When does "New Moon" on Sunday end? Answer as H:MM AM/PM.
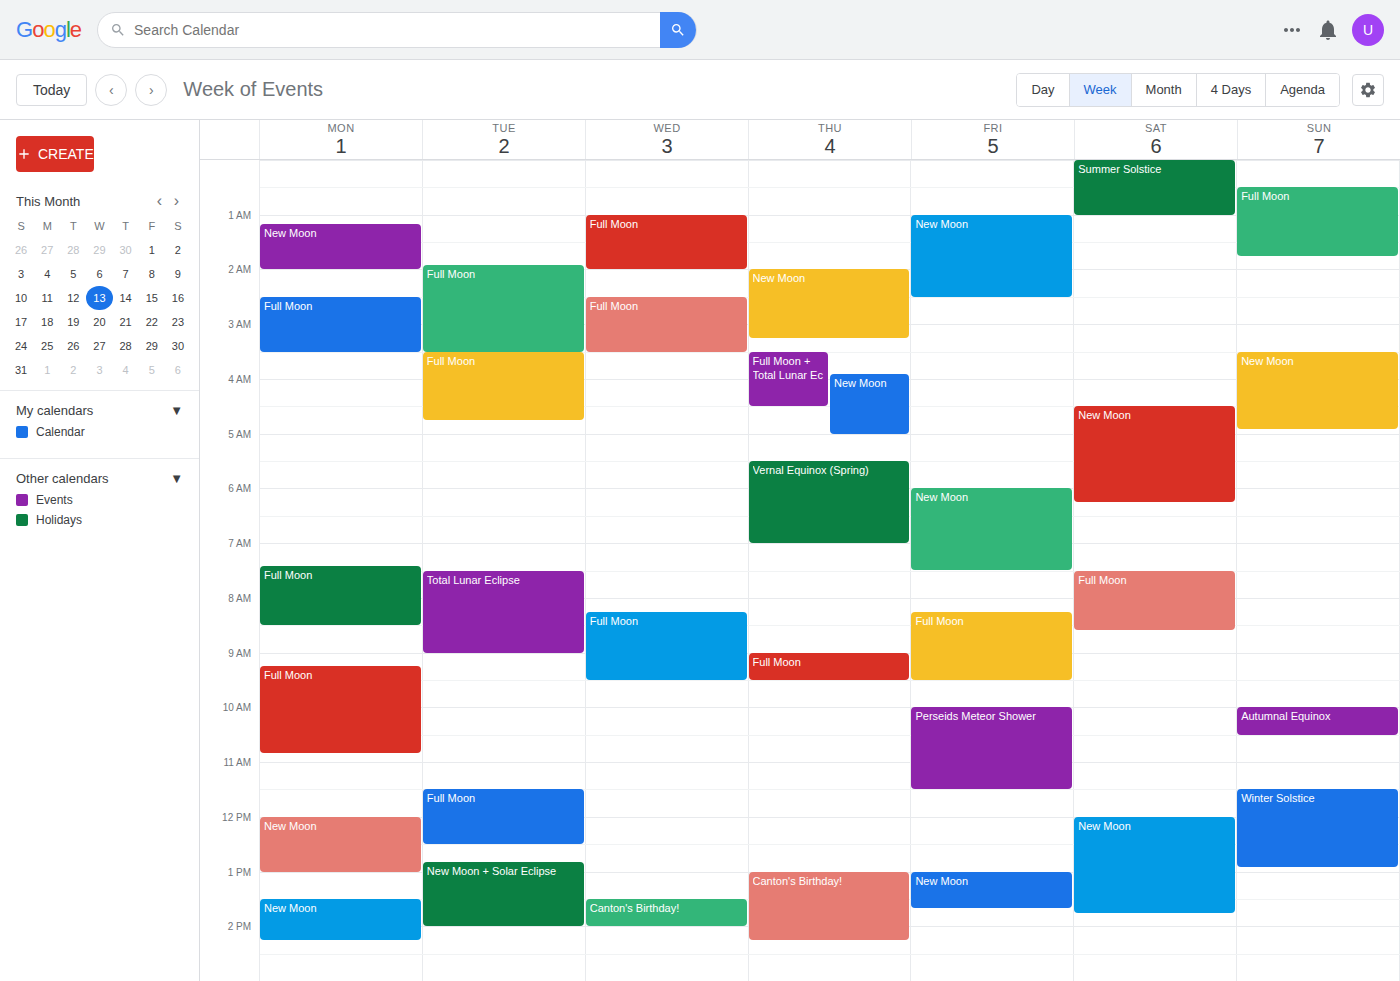
4:55 AM